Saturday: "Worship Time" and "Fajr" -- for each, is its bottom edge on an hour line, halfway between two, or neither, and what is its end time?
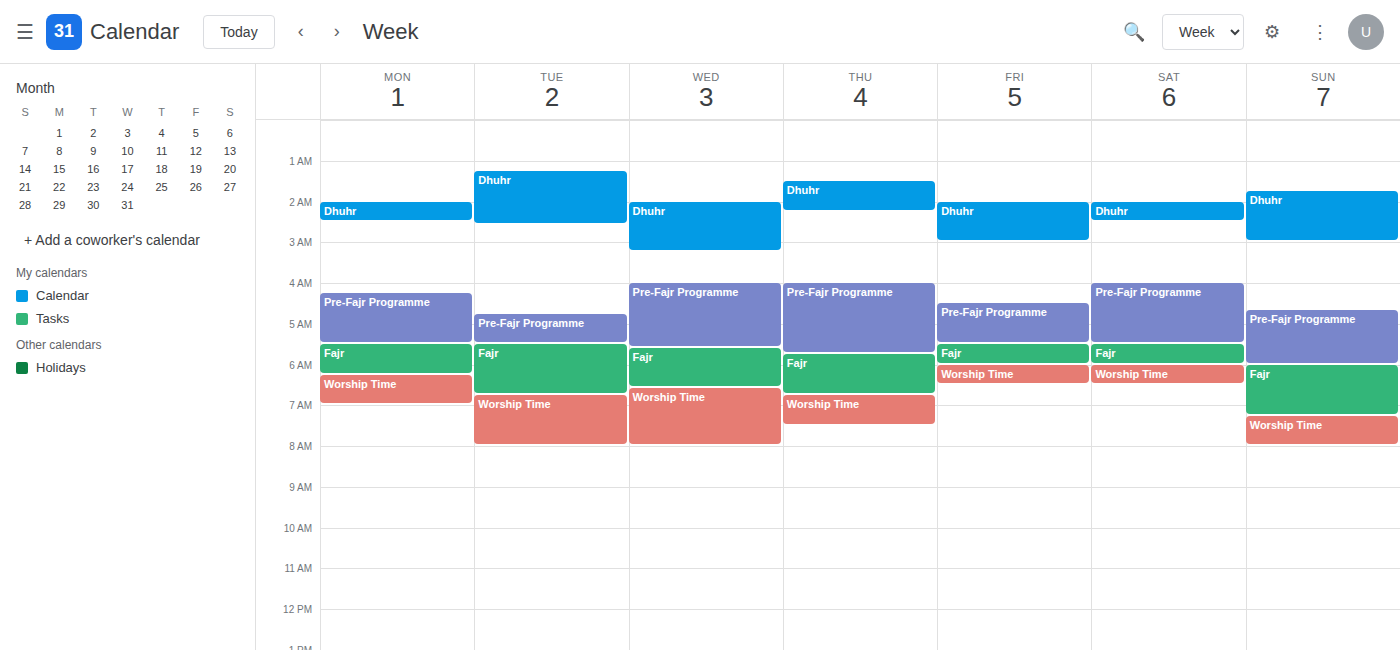
"Worship Time": 6:30 AM, halfway between the 6 AM and 7 AM lines. "Fajr": 6:00 AM, exactly on the 6 AM line.